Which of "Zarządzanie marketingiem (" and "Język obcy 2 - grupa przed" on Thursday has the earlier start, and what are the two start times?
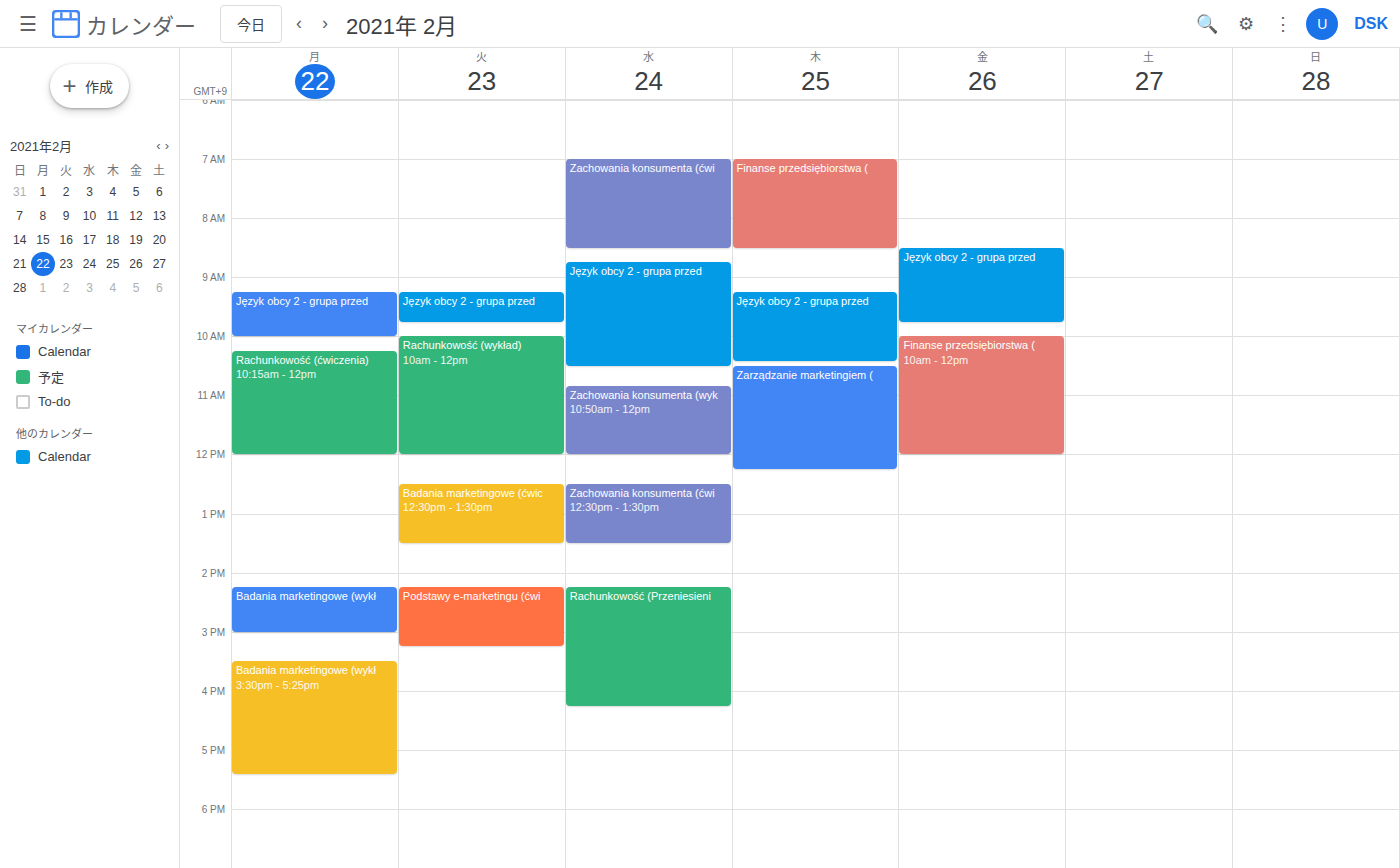
"Język obcy 2 - grupa przed" 09:15; "Zarządzanie marketingiem (" 10:30.